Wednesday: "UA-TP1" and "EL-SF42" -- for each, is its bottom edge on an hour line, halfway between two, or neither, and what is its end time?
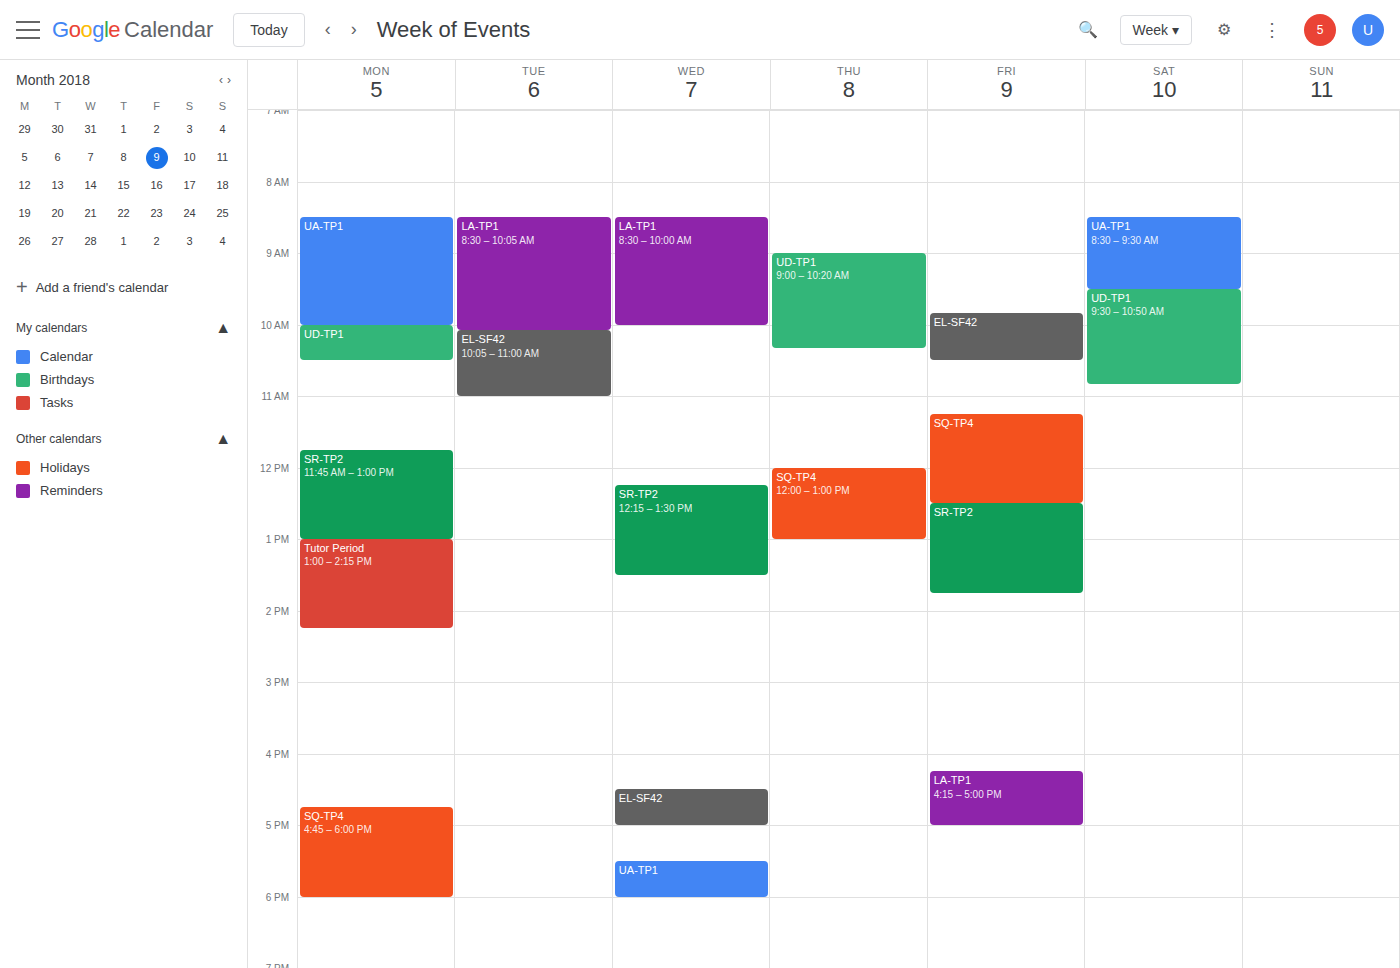
"UA-TP1": 18:00, exactly on the 18:00 line. "EL-SF42": 17:00, exactly on the 17:00 line.